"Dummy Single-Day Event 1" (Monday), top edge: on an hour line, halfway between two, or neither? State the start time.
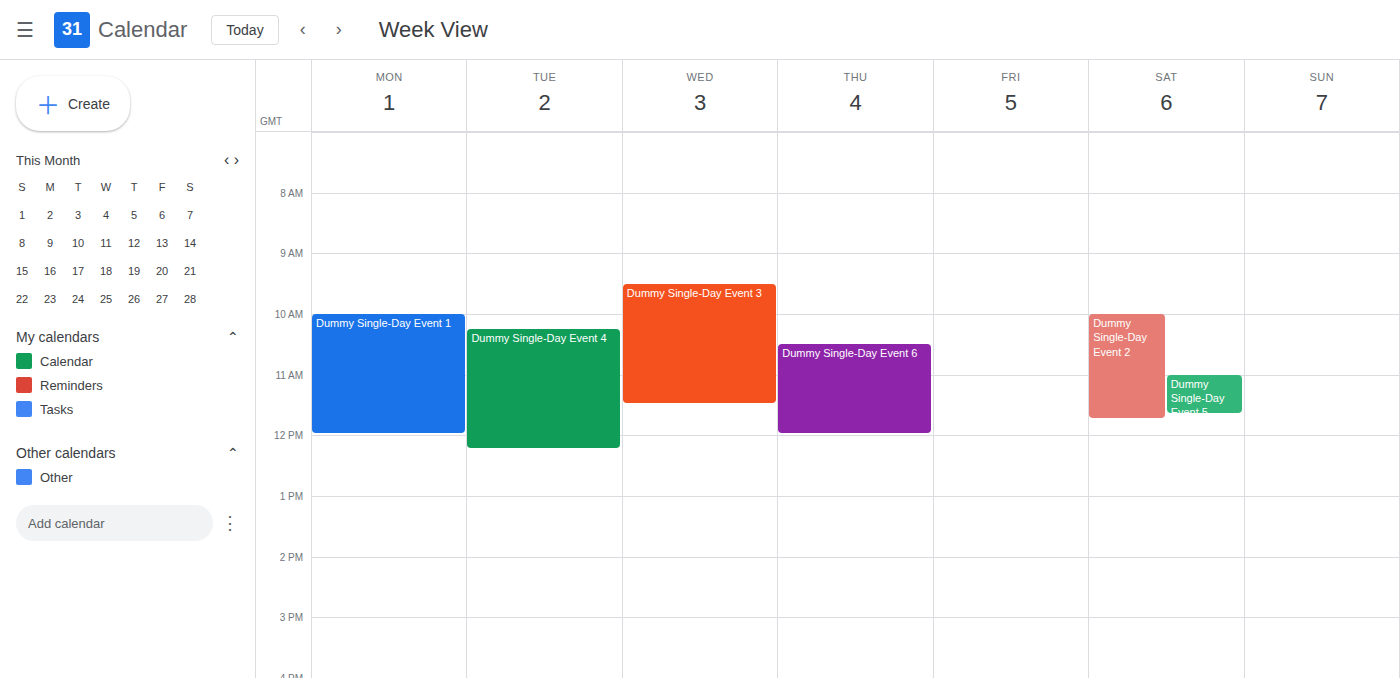
10:00 AM -- exactly on the 10 AM line.